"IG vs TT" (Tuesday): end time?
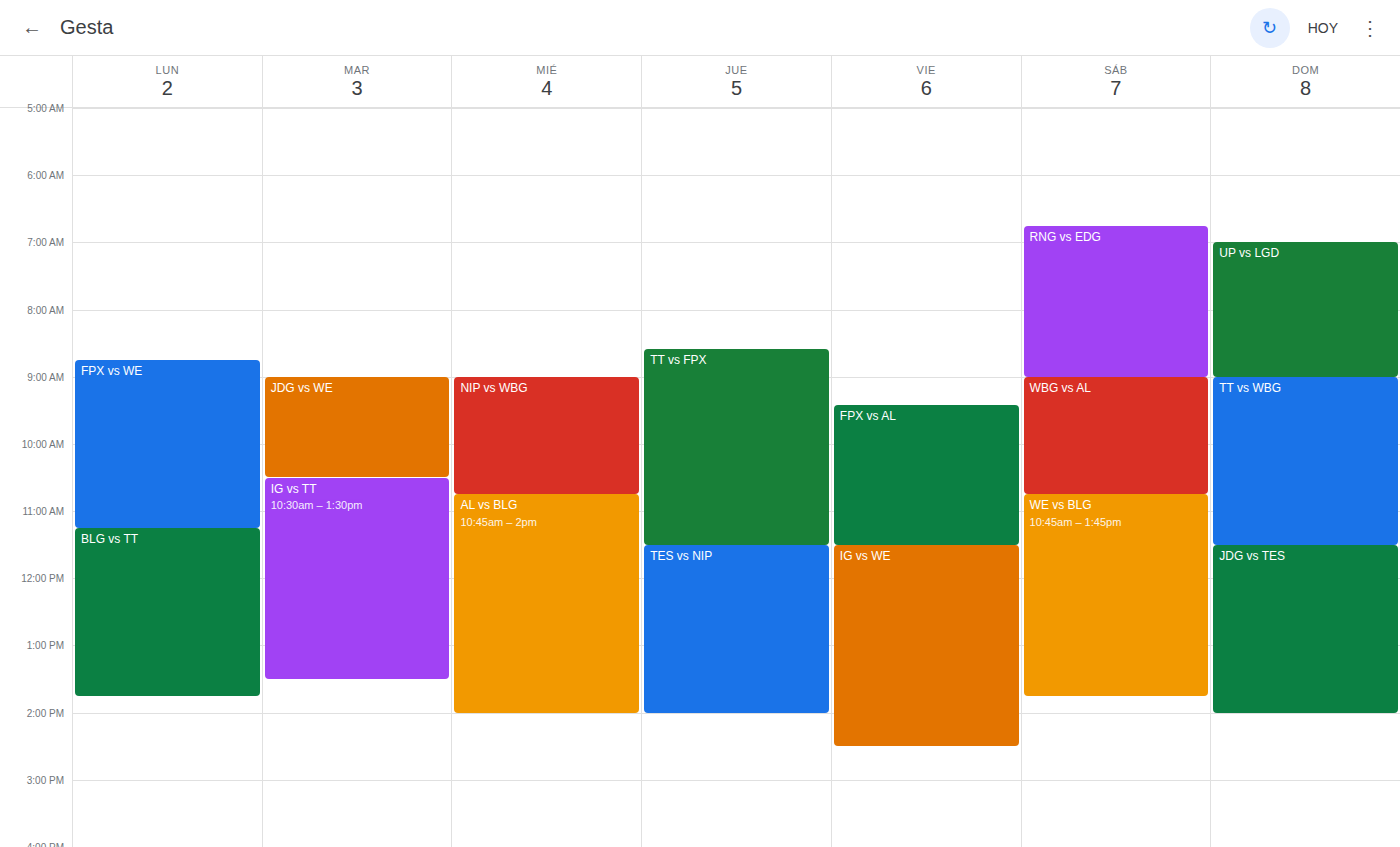
1:30 PM